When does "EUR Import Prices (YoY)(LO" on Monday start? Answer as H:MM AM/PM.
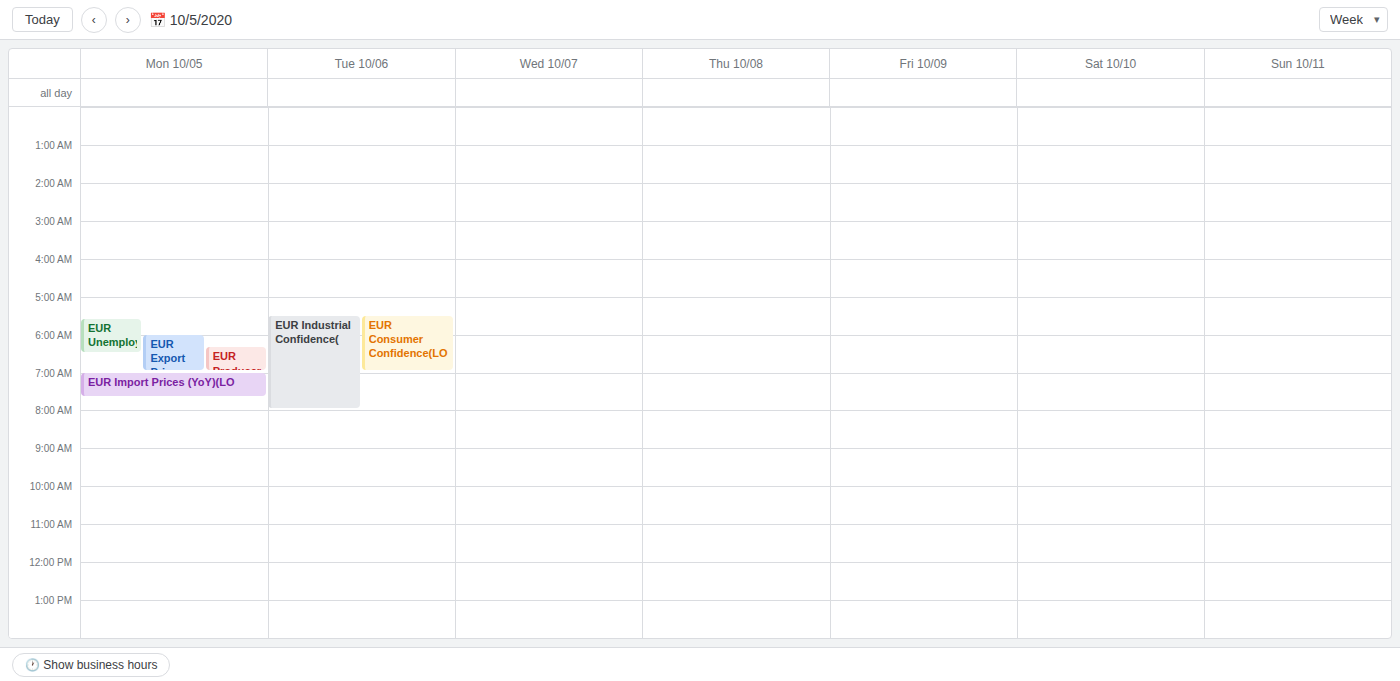
7:00 AM